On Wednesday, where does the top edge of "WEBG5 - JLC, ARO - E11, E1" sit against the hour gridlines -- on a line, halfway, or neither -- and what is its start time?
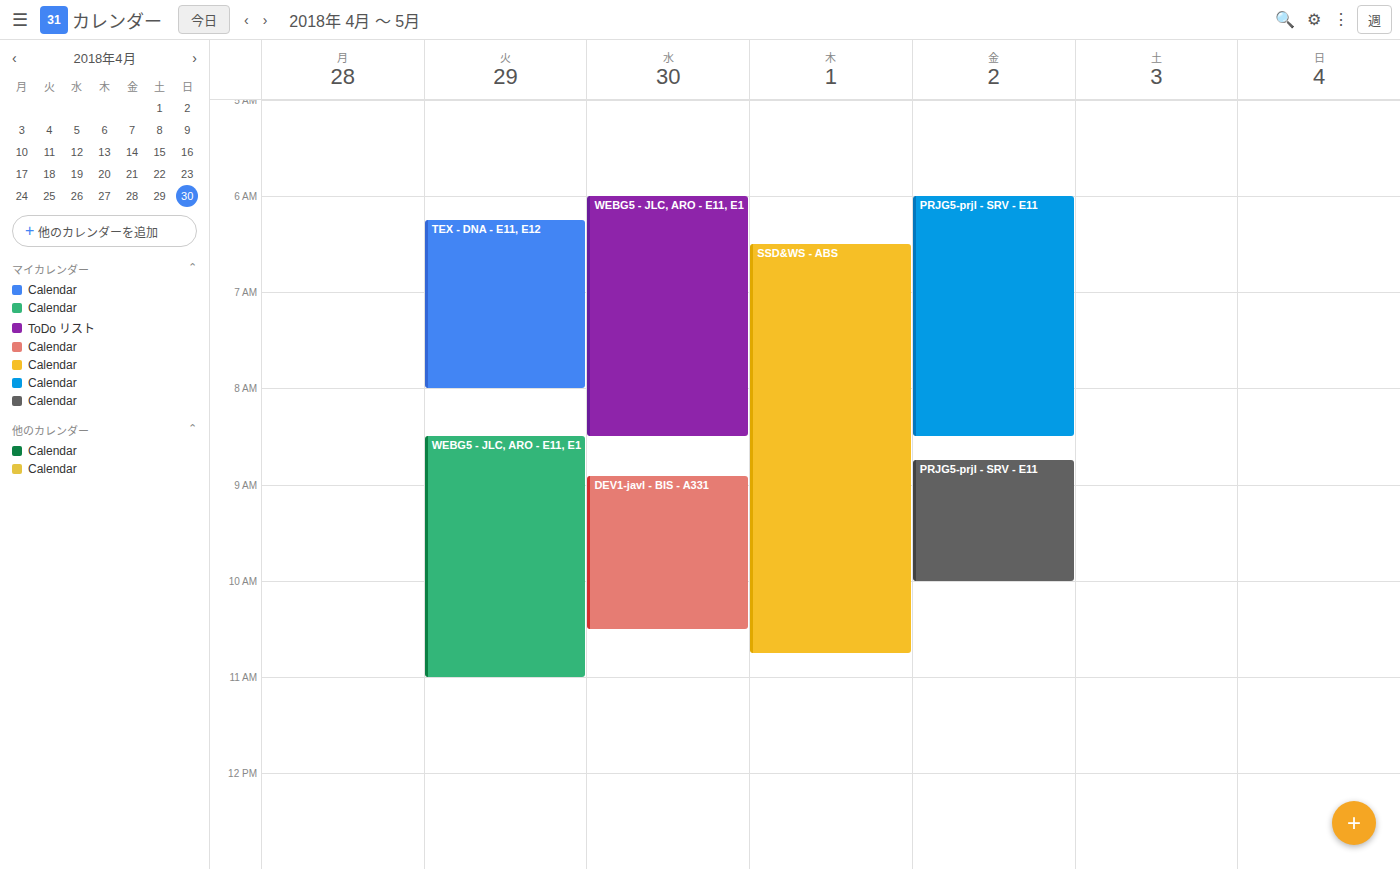
6:00 AM -- exactly on the 6 AM line.